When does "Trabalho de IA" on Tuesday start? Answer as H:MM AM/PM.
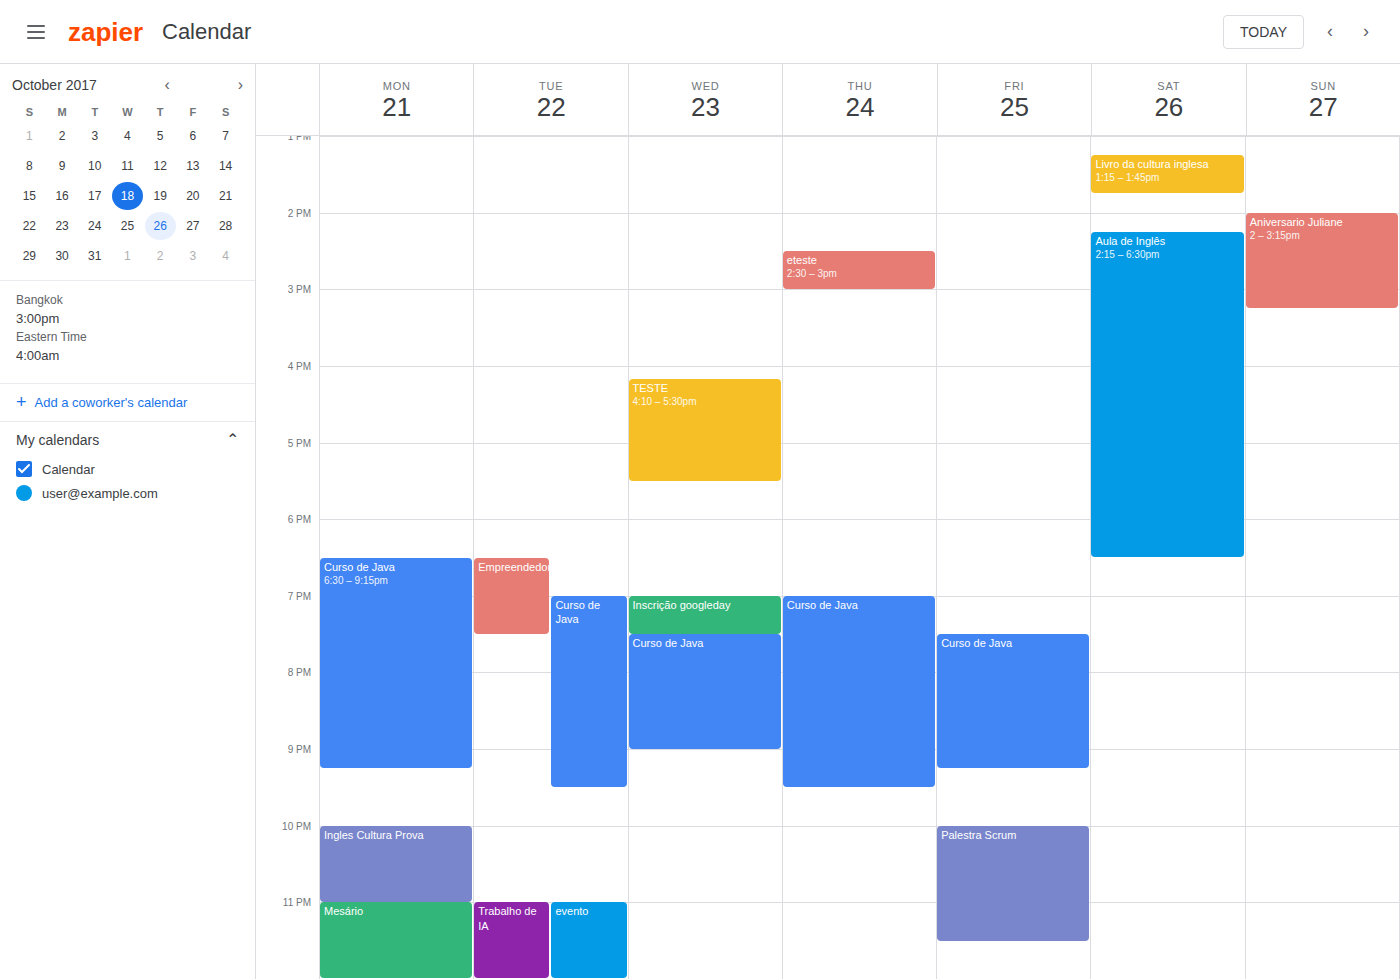
11:00 PM